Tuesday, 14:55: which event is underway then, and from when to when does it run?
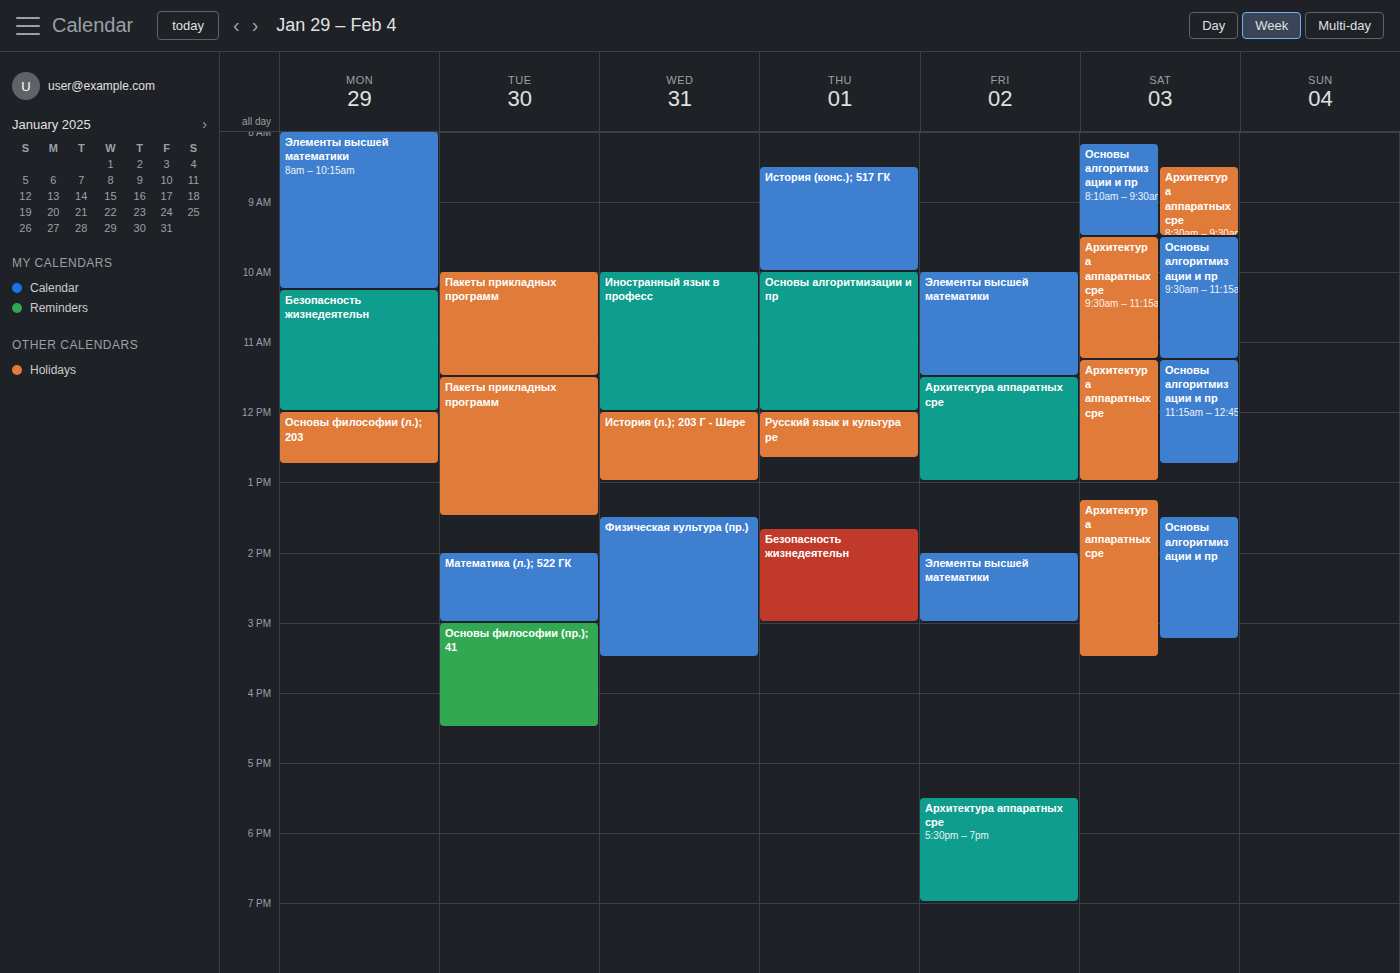
"Математика (л.); 522 ГК", 14:00 to 15:00